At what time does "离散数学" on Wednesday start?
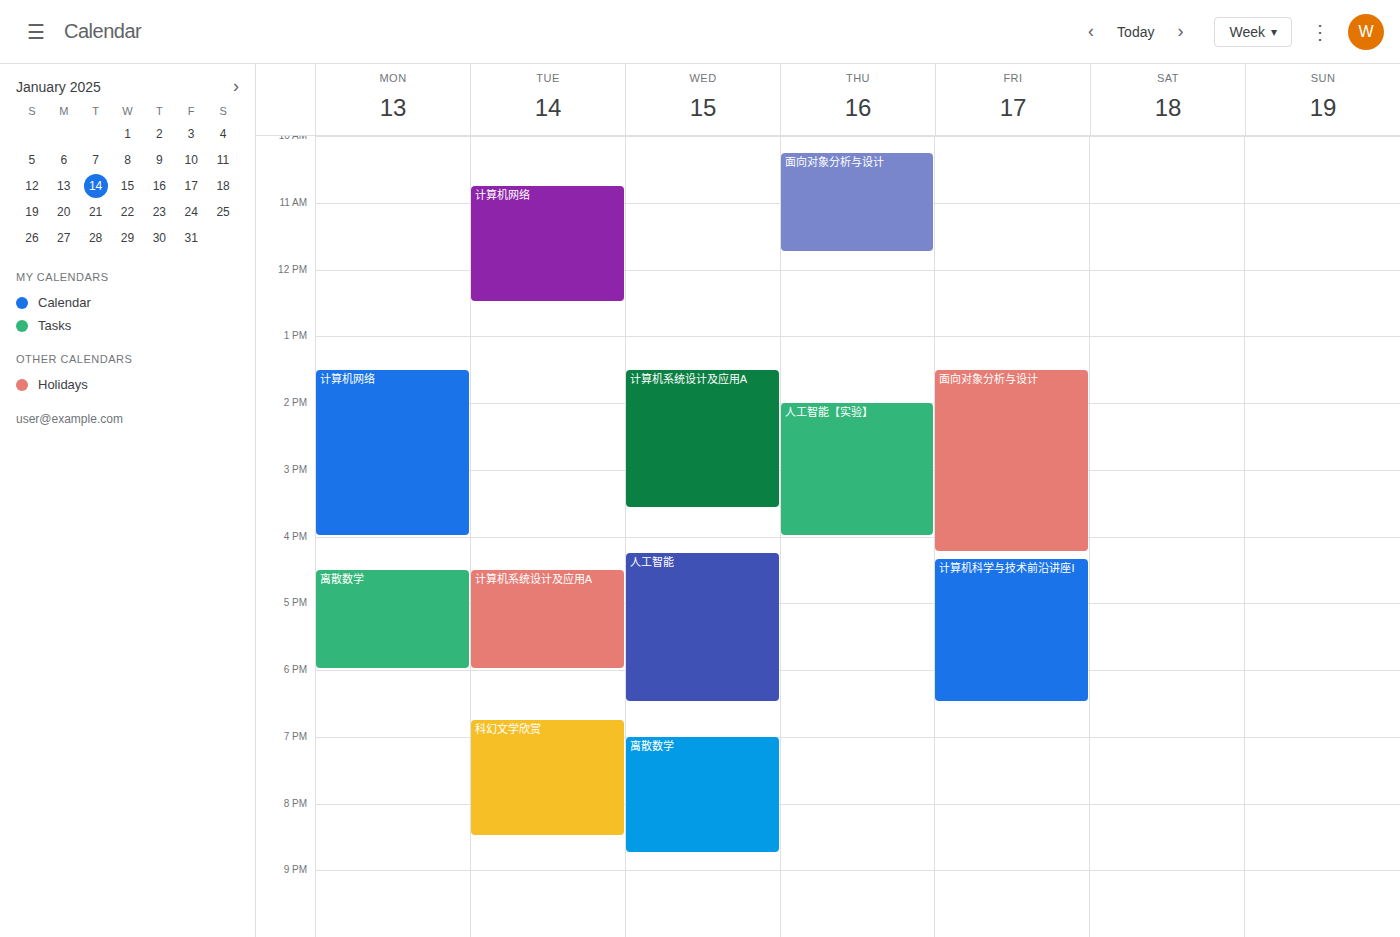
7:00 PM